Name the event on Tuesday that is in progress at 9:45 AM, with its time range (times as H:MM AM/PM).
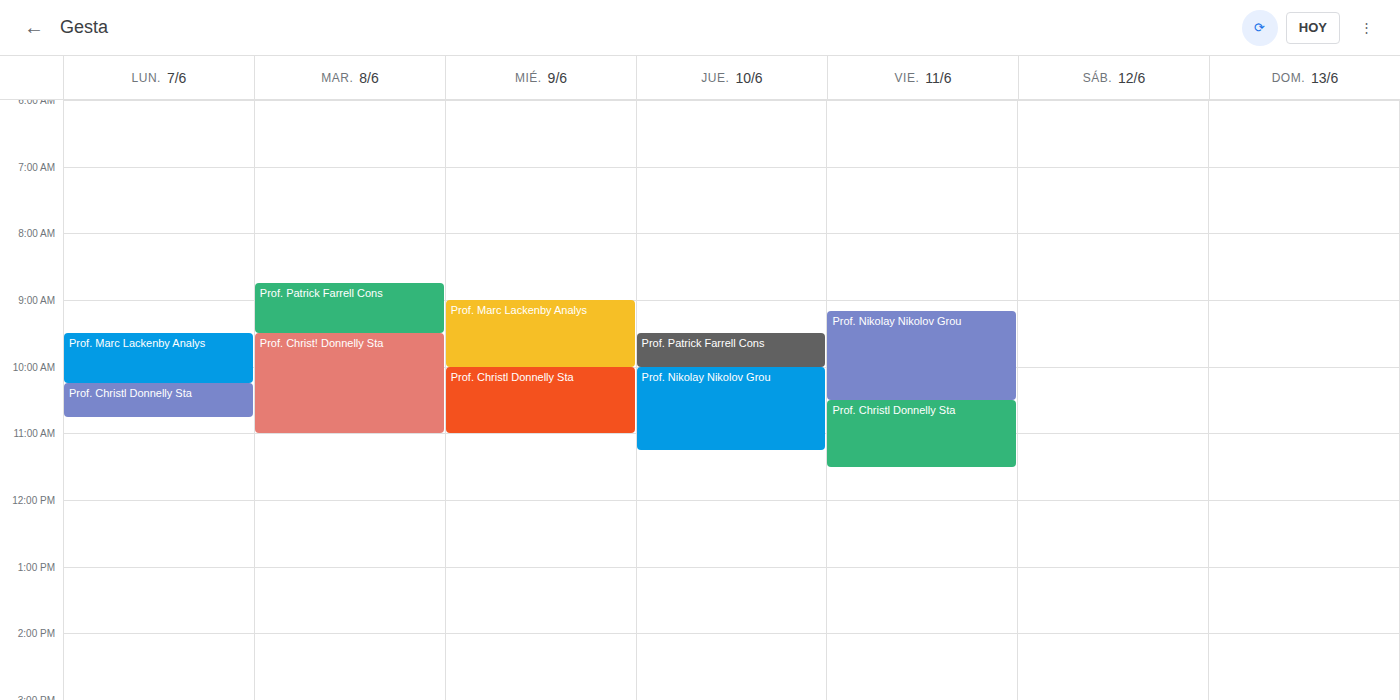
"Prof. Christ! Donnelly Sta", 9:30 AM to 11:00 AM